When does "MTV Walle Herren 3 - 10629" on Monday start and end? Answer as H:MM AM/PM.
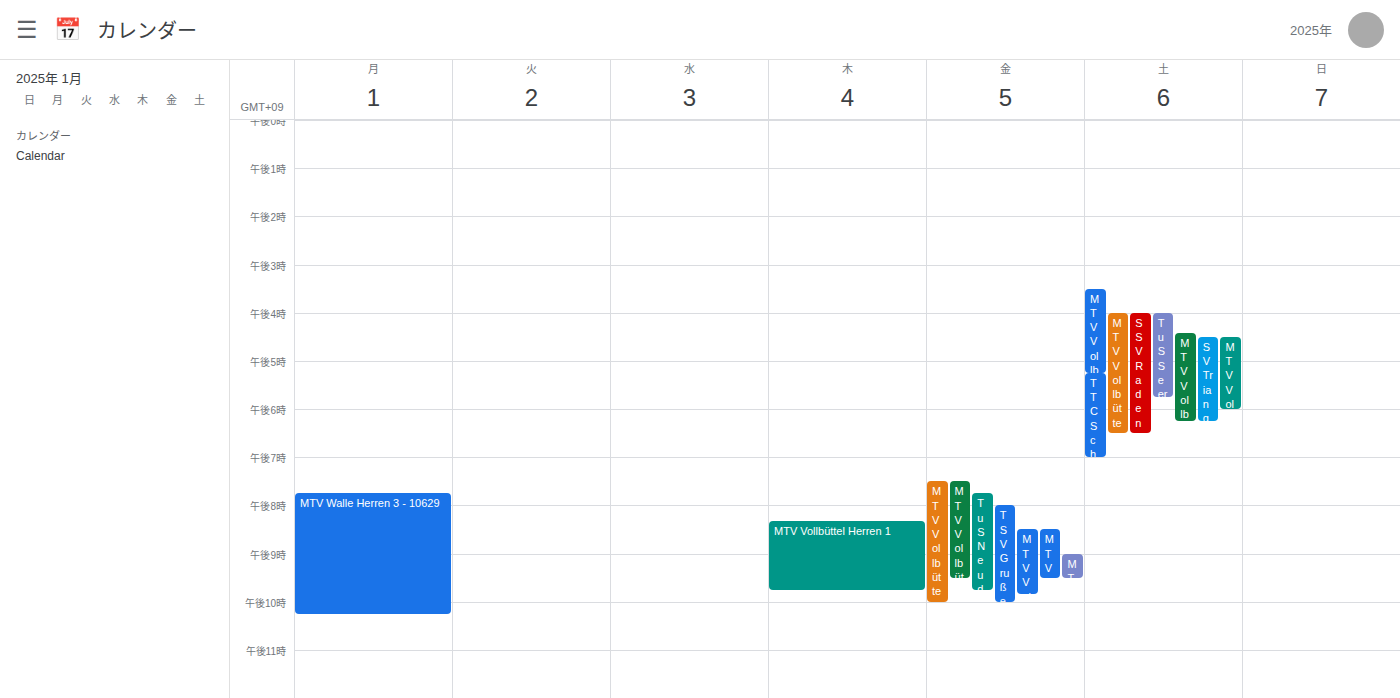
7:45 PM to 10:15 PM